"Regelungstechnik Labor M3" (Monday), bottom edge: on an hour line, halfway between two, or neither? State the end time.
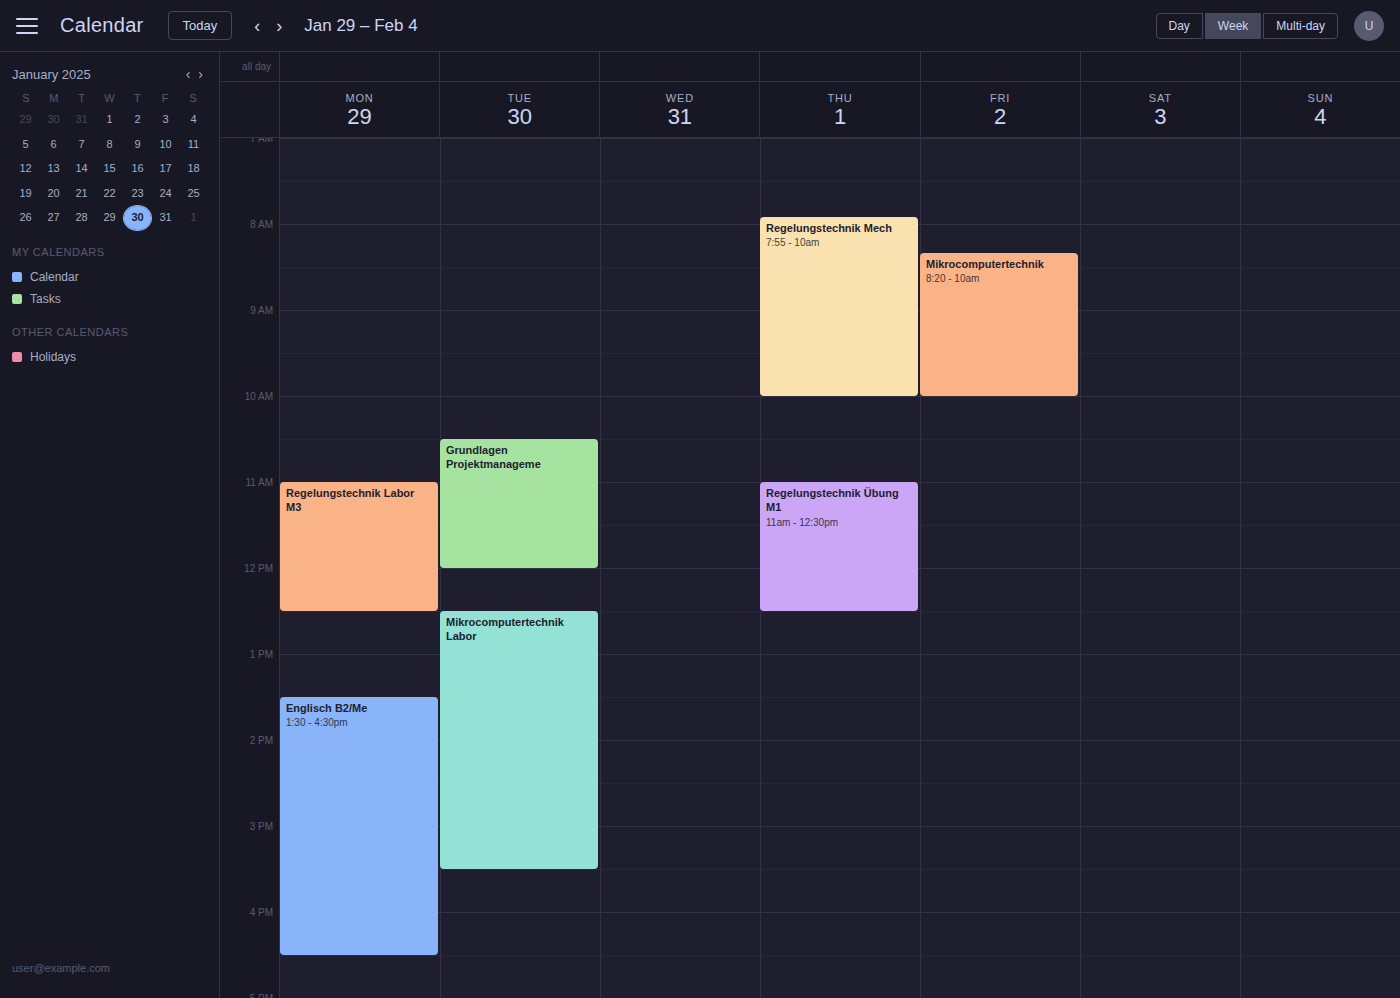
12:30 PM -- halfway between the 12 PM and 1 PM lines.